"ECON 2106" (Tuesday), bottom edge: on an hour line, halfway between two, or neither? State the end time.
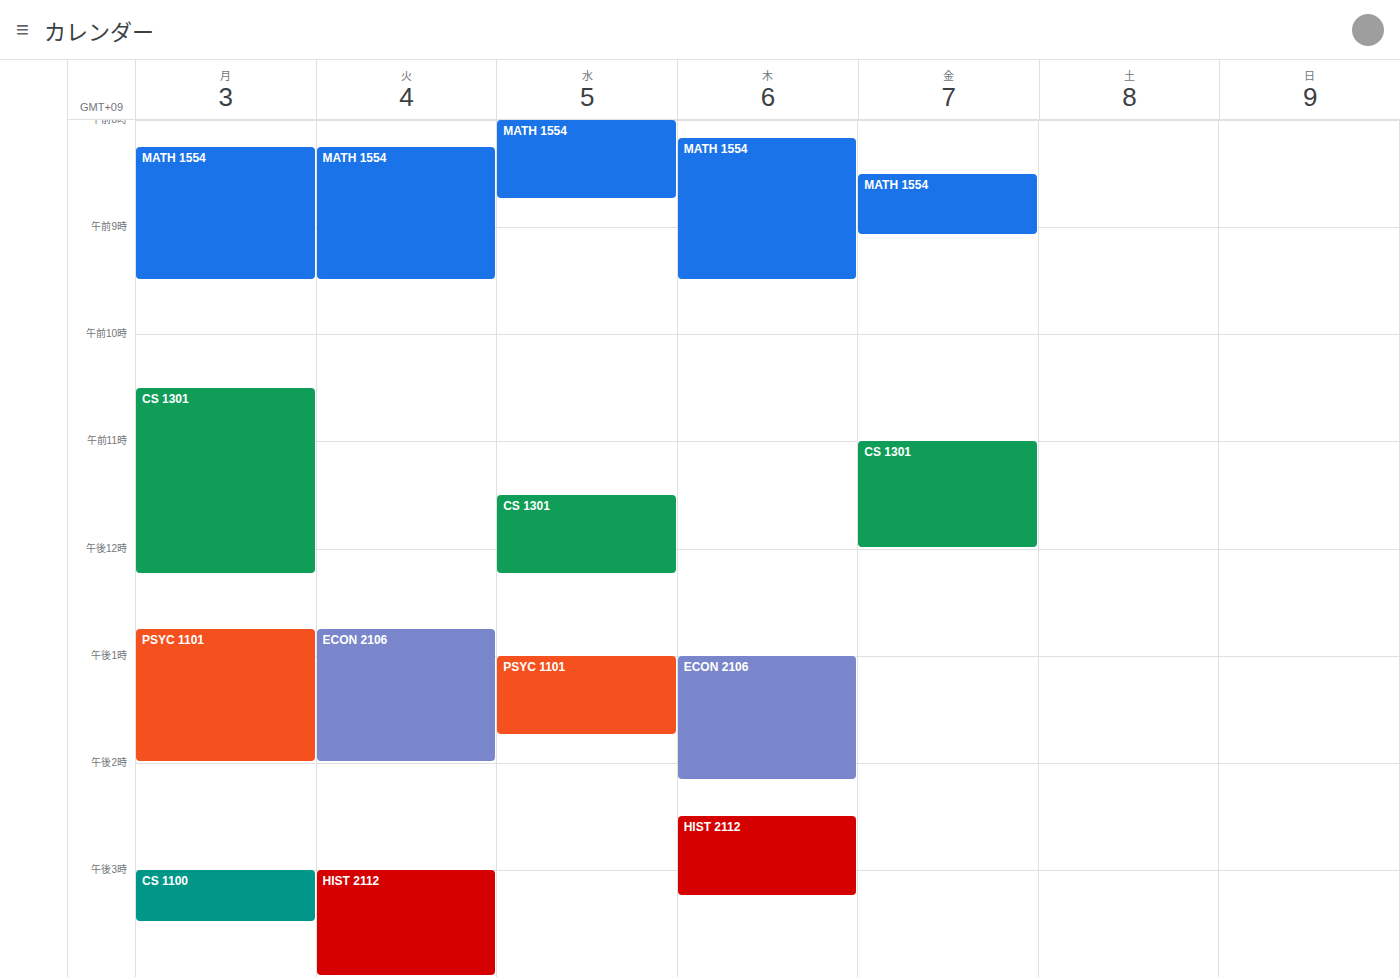
2:00 PM -- exactly on the 2 PM line.